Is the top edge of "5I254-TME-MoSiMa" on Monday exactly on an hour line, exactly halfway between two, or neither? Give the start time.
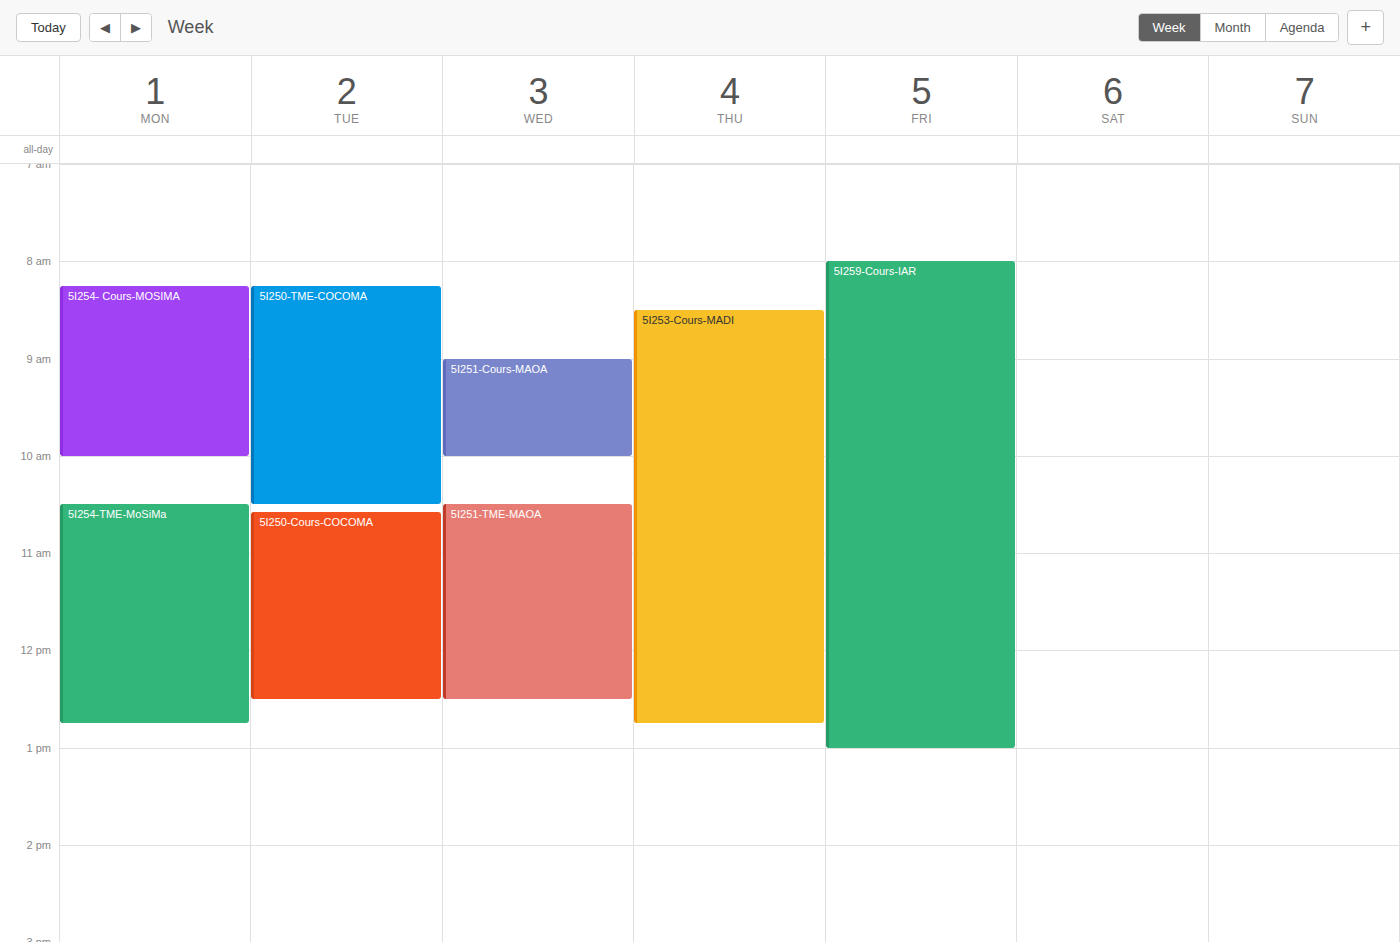
10:30 AM -- halfway between the 10 AM and 11 AM lines.